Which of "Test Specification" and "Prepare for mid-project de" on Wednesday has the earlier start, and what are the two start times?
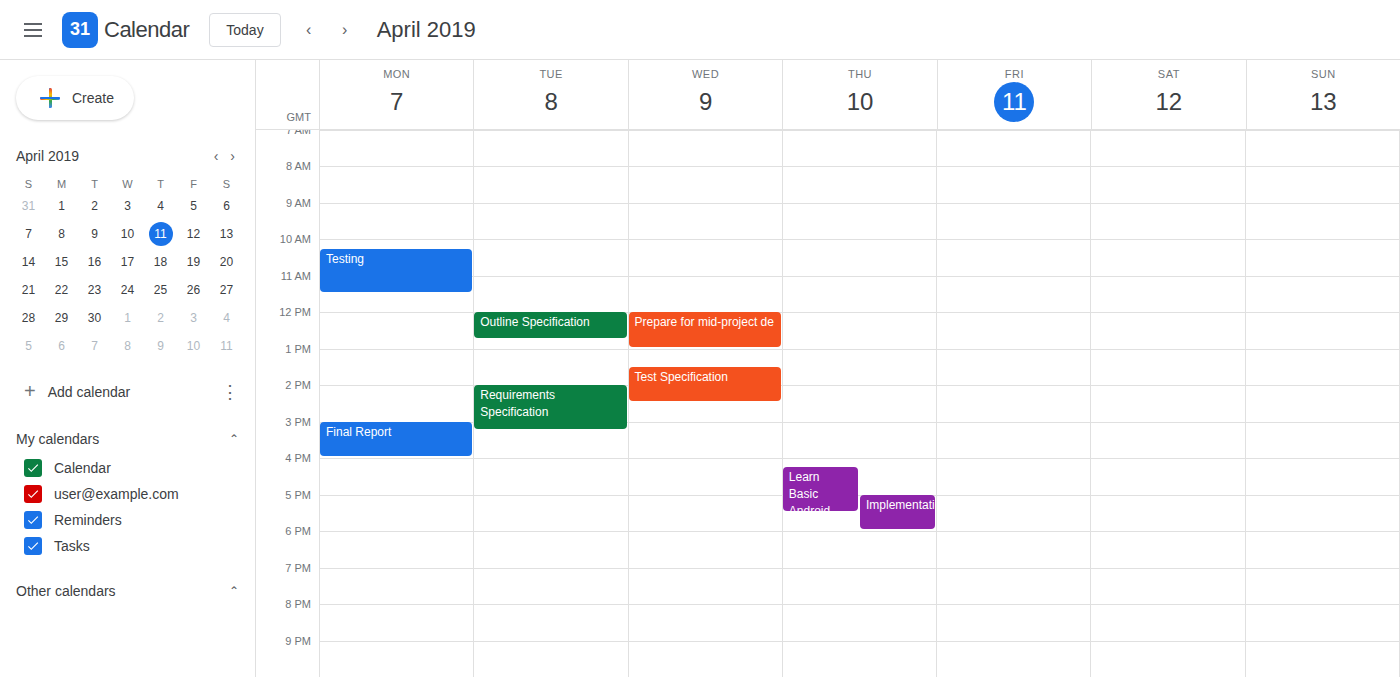
"Prepare for mid-project de" 12:00 PM; "Test Specification" 1:30 PM.